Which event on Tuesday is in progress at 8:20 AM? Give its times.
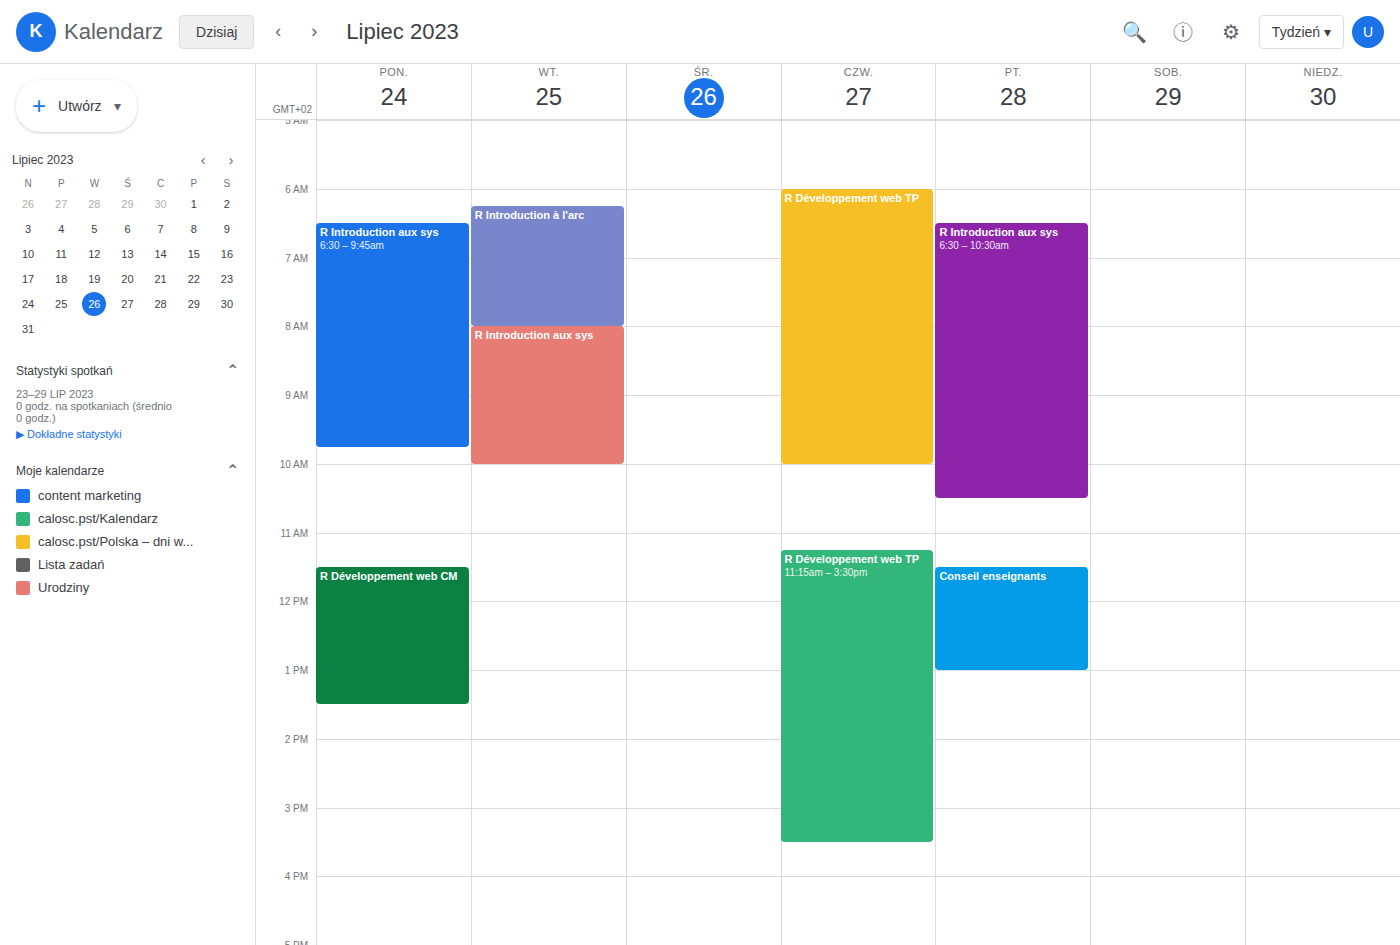
"R Introduction aux sys", 8:00 AM to 10:00 AM